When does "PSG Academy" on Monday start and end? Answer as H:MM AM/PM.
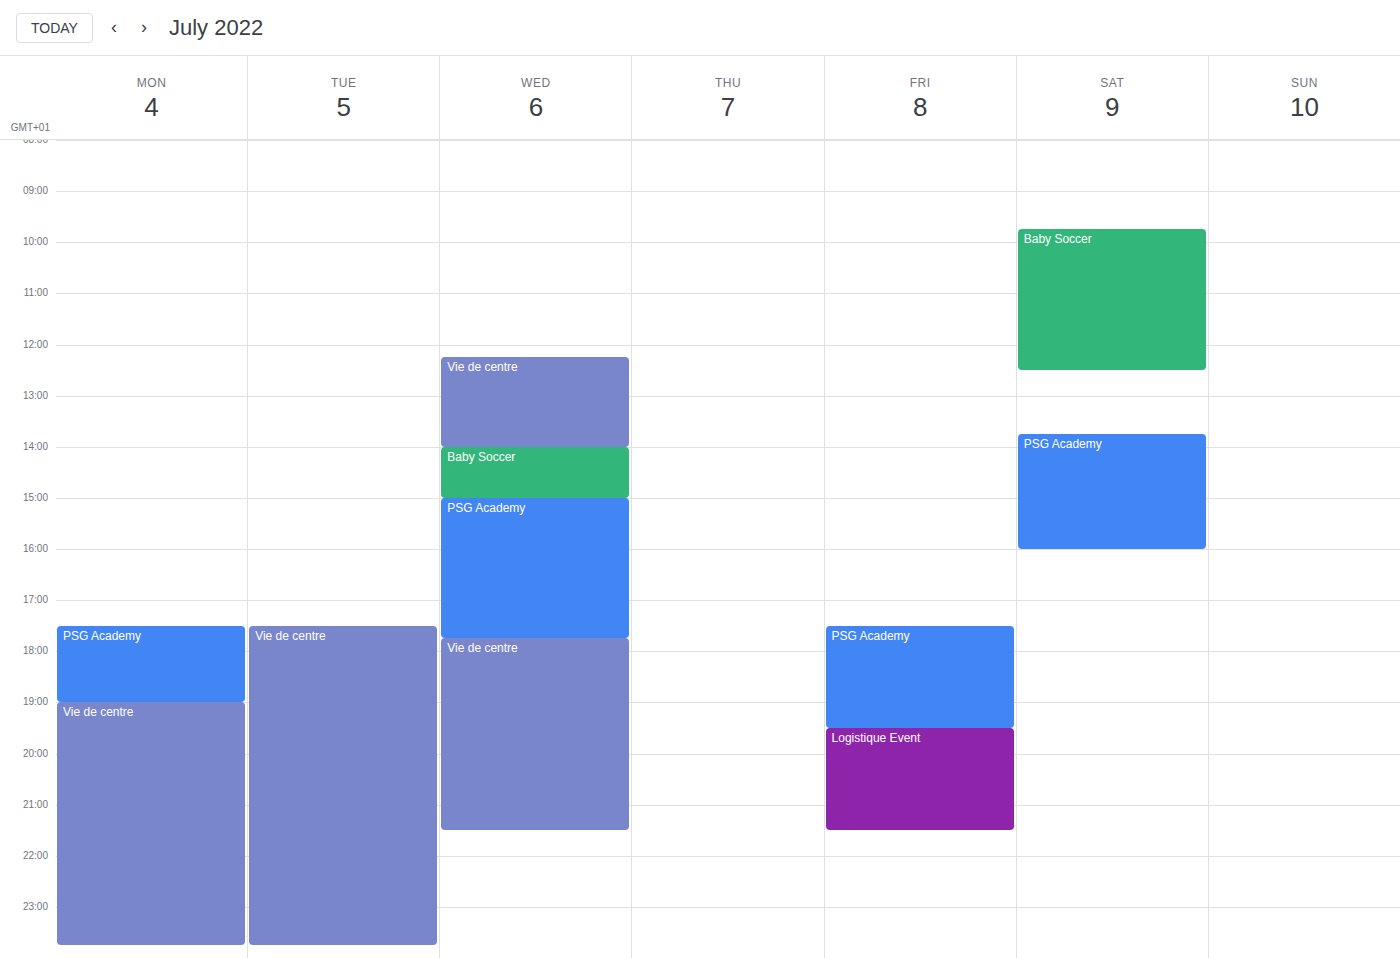
5:30 PM to 7:00 PM